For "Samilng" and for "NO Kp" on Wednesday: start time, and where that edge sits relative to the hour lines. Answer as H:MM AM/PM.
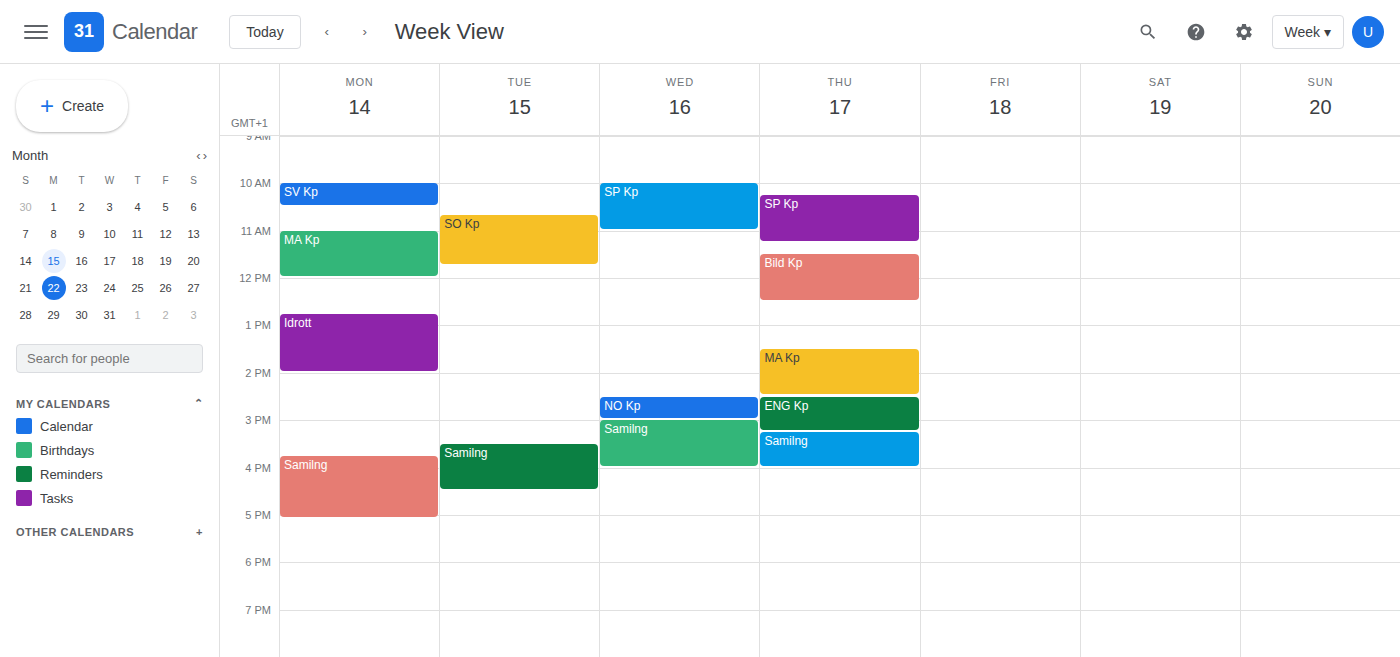
"Samilng": 3:00 PM, exactly on the 3 PM line. "NO Kp": 2:30 PM, halfway between the 2 PM and 3 PM lines.